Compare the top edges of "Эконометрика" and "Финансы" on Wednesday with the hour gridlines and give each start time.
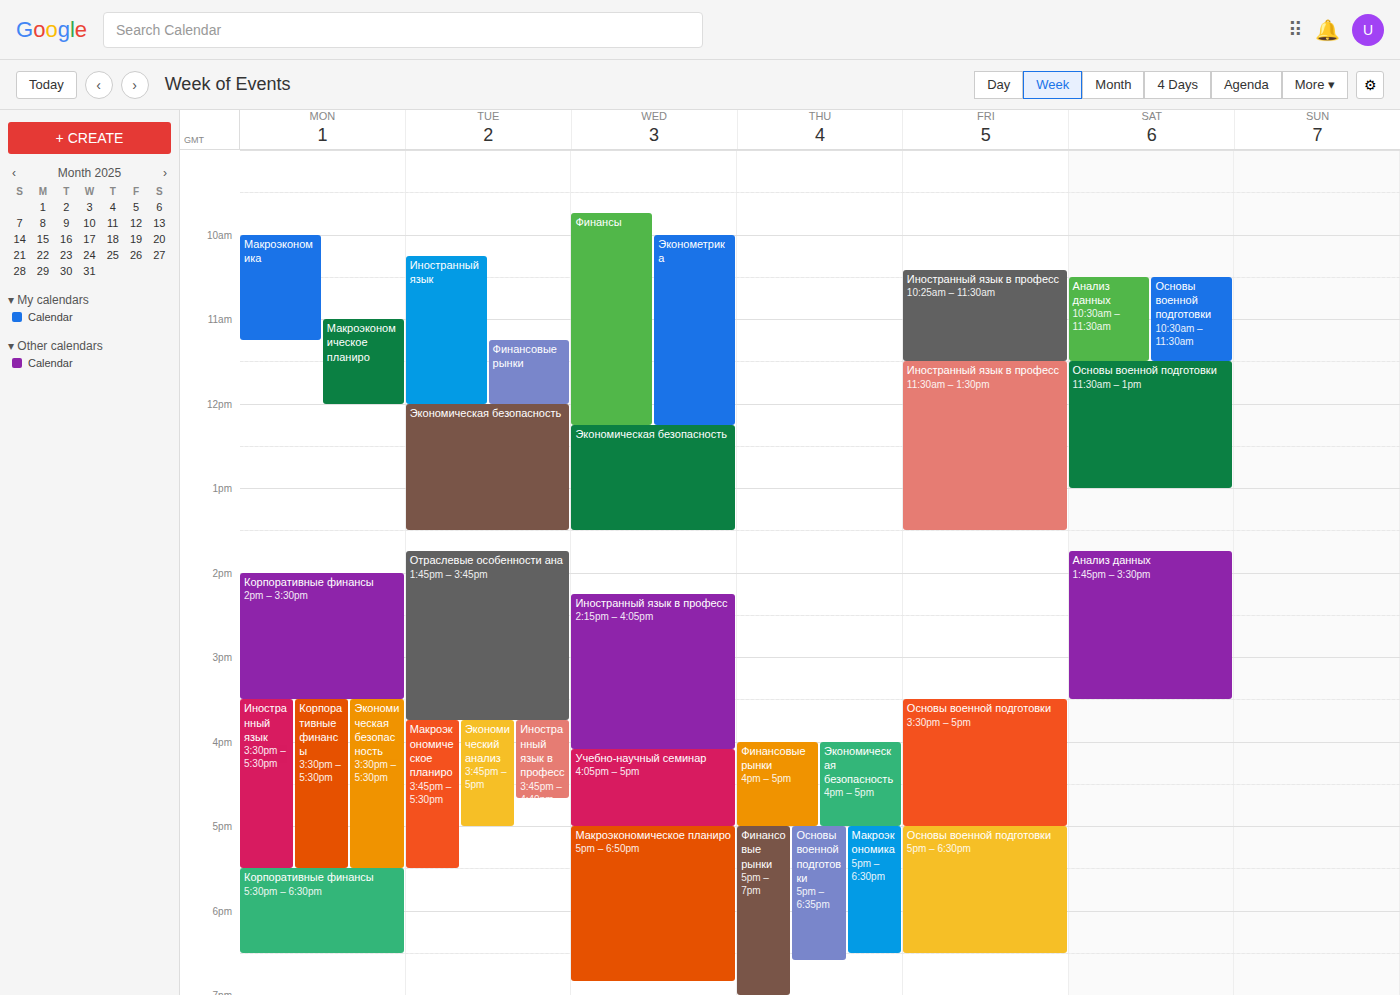
"Эконометрика": 10:00, exactly on the 10:00 line. "Финансы": 09:45, neither: three quarters of the way from the 09:00 line to the 10:00 line.